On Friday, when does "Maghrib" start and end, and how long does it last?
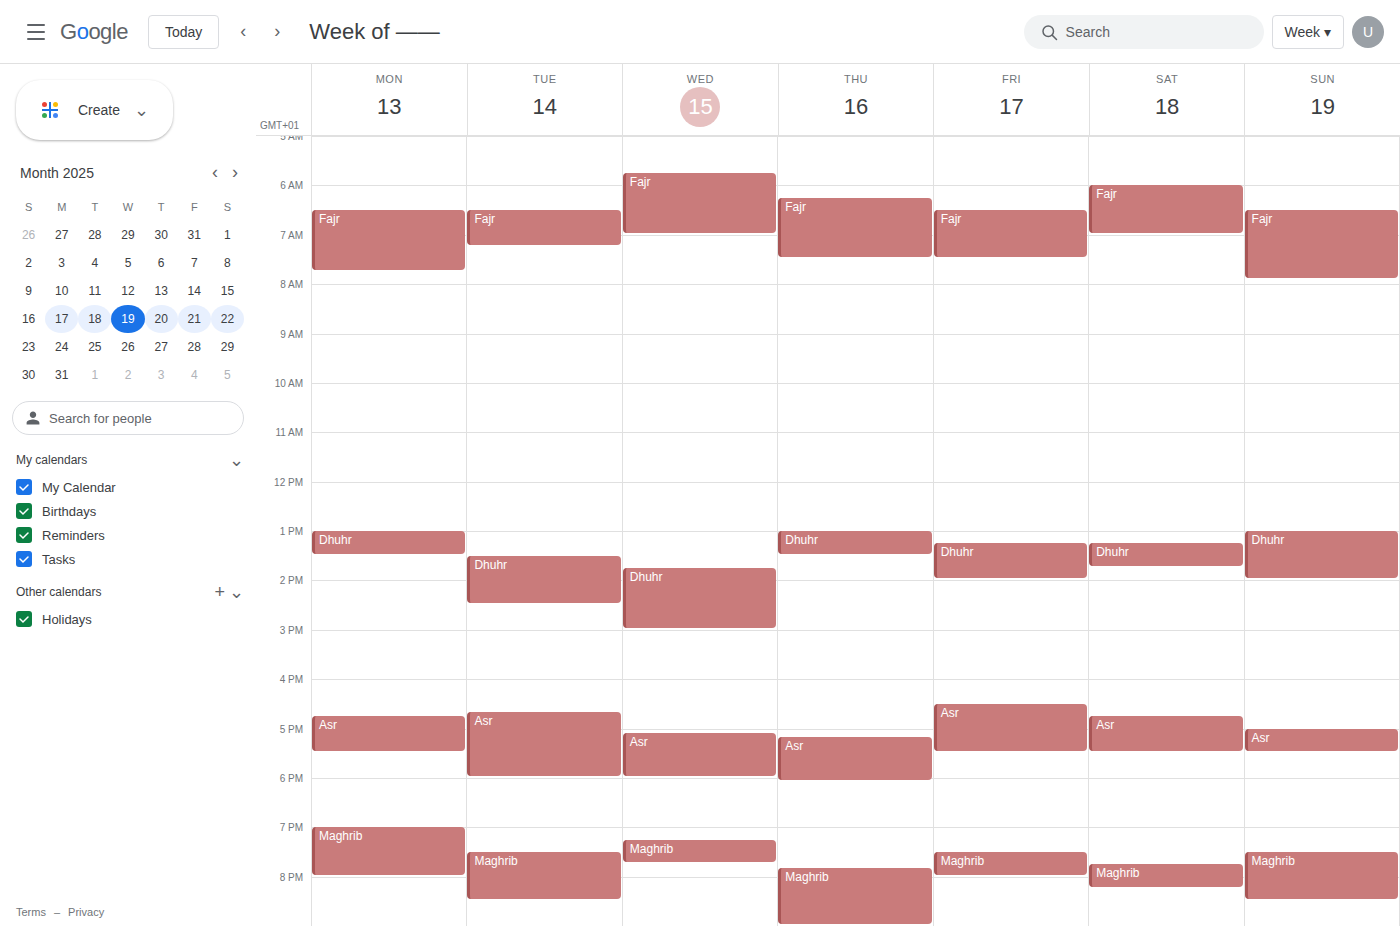
7:30 PM to 8:00 PM, 30 minutes